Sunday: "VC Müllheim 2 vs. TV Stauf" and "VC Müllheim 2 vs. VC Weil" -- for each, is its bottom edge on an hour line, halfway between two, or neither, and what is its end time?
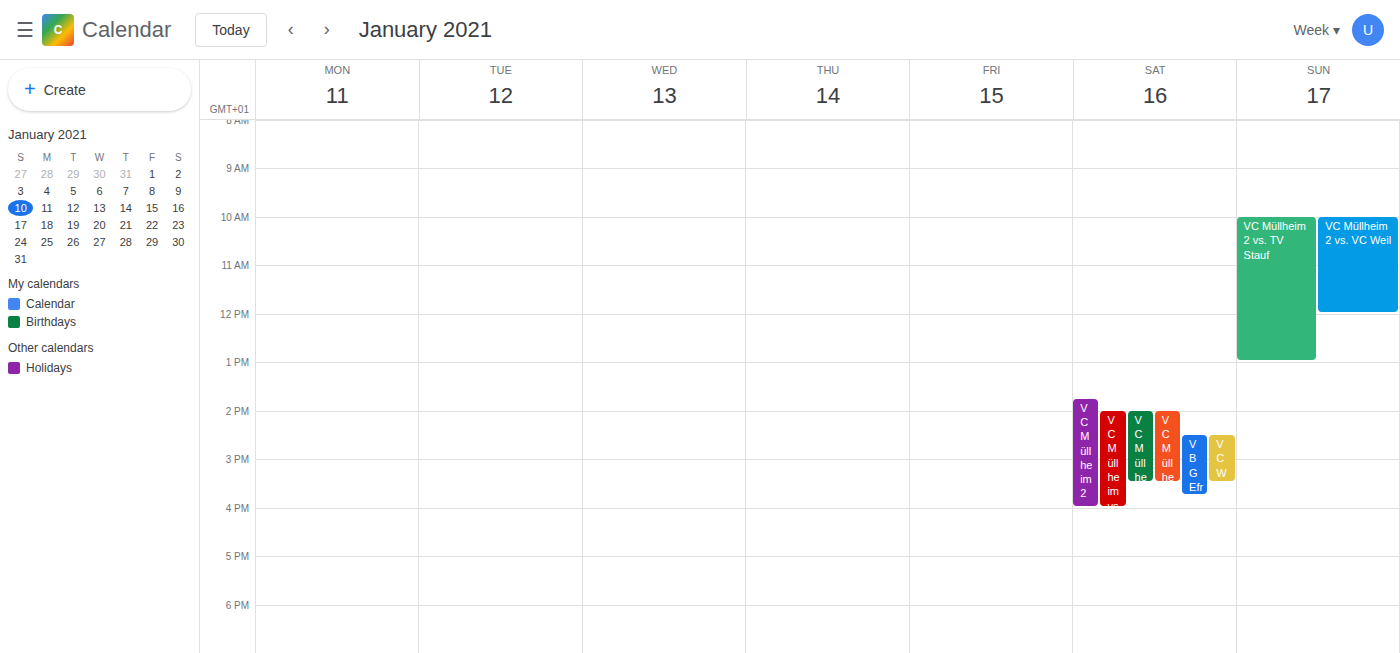
"VC Müllheim 2 vs. TV Stauf": 1:00 PM, exactly on the 1 PM line. "VC Müllheim 2 vs. VC Weil": 12:00 PM, exactly on the 12 PM line.